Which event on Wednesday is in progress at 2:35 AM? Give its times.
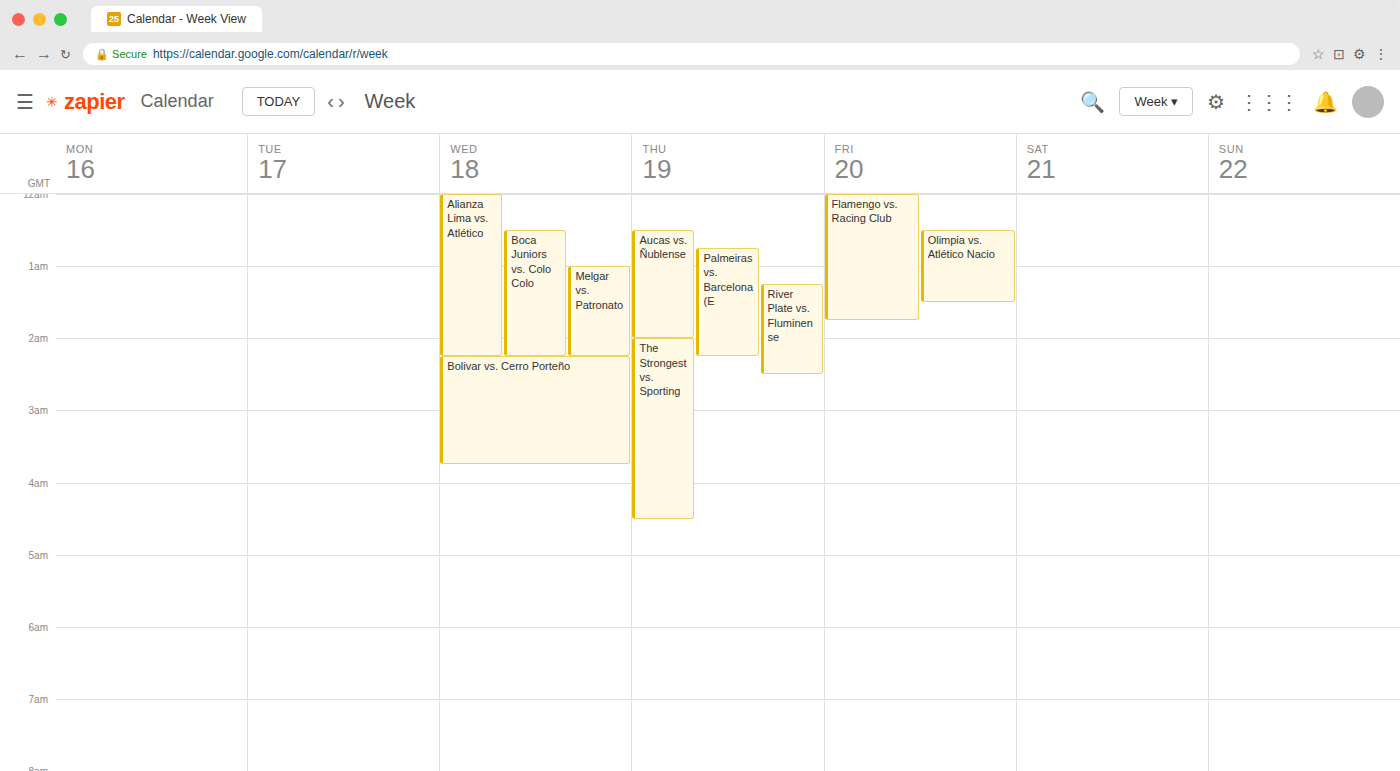
"Bolivar vs. Cerro Porteño", 2:15 AM to 3:45 AM